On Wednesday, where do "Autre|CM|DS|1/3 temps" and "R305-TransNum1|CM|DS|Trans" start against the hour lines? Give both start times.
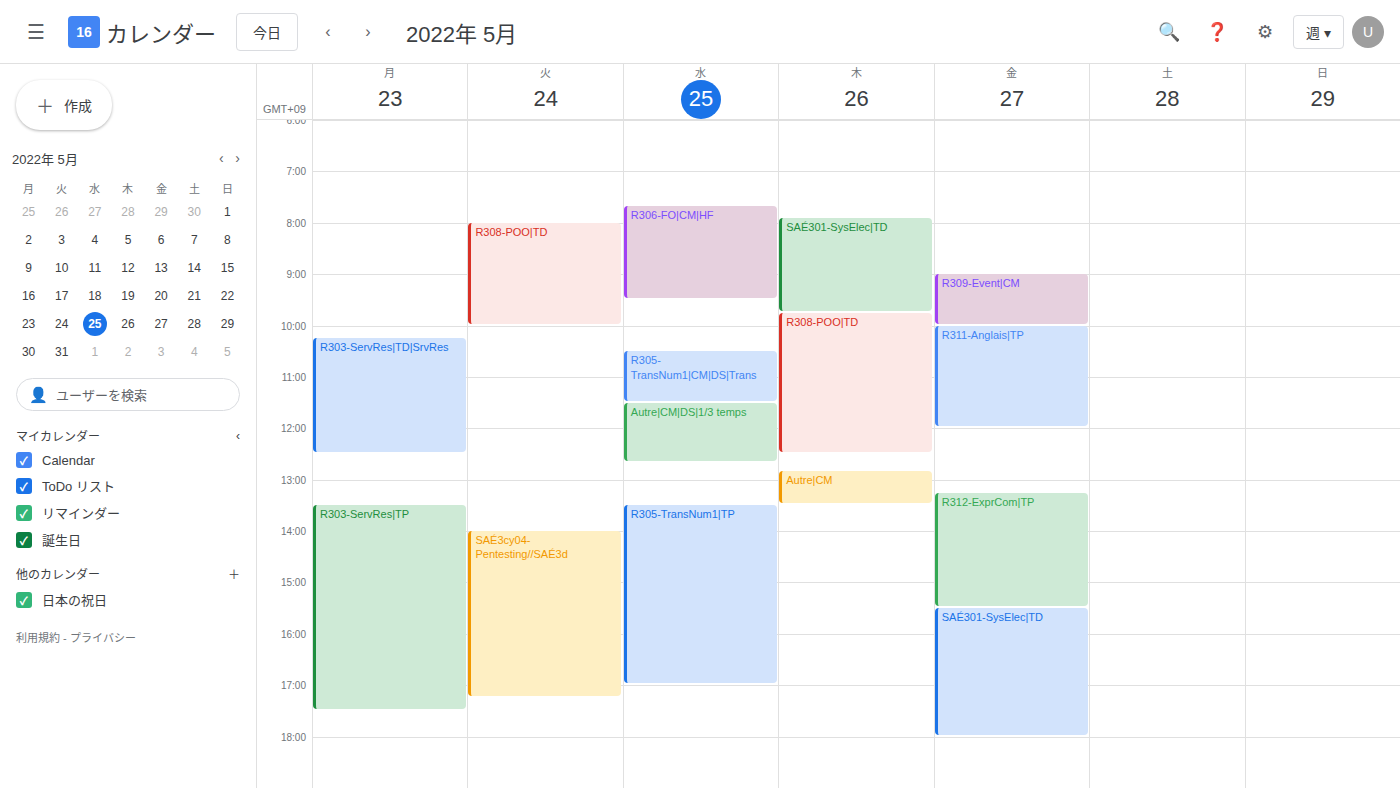
"Autre|CM|DS|1/3 temps": 11:30 AM, halfway between the 11 AM and 12 PM lines. "R305-TransNum1|CM|DS|Trans": 10:30 AM, halfway between the 10 AM and 11 AM lines.